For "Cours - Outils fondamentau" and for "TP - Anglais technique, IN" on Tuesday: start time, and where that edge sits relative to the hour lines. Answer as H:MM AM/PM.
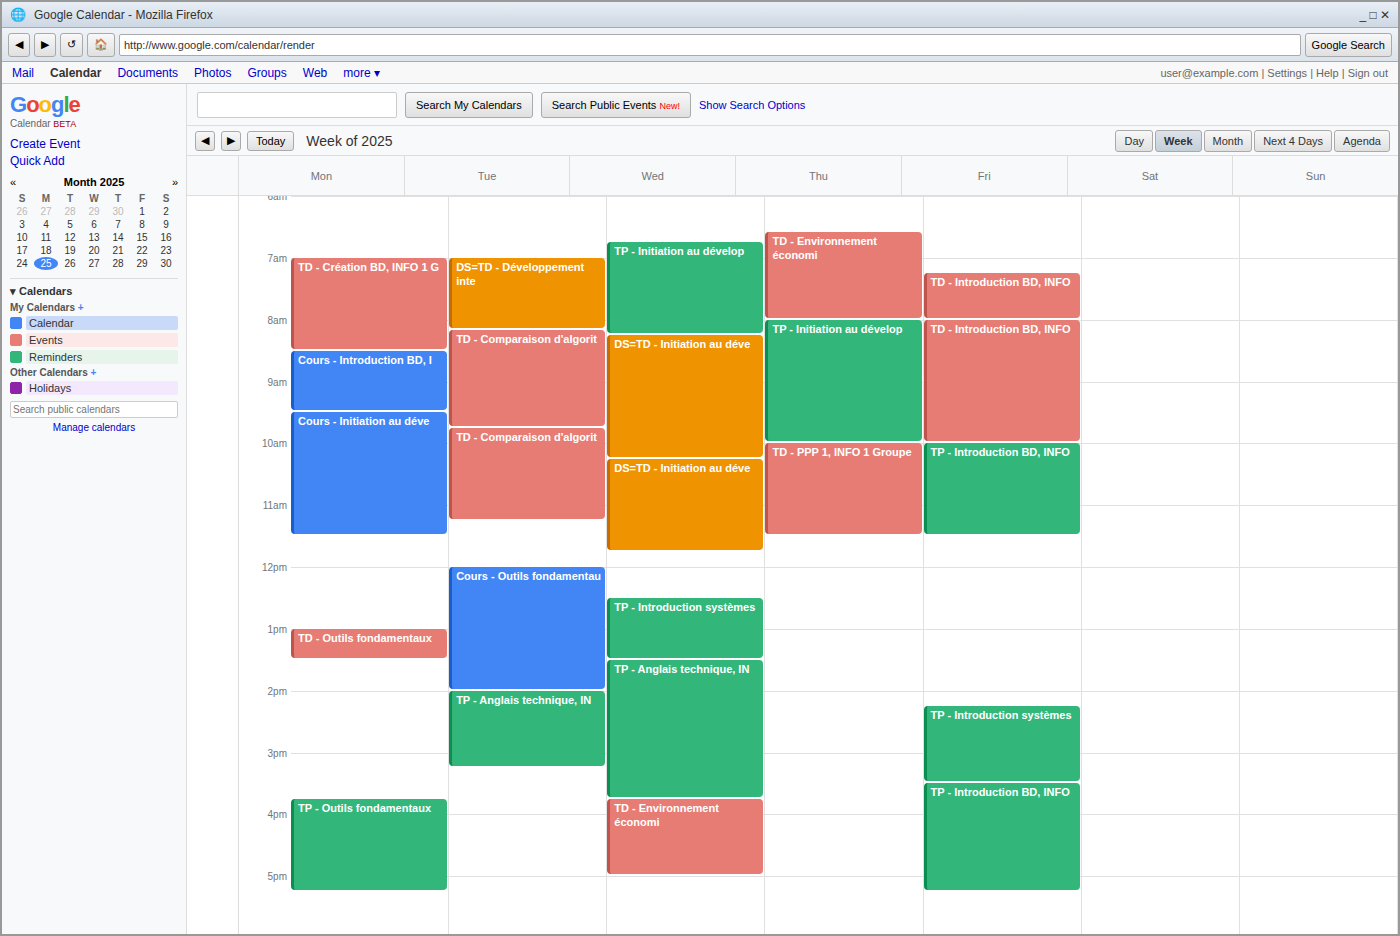
"Cours - Outils fondamentau": 12:00 PM, exactly on the 12 PM line. "TP - Anglais technique, IN": 2:00 PM, exactly on the 2 PM line.